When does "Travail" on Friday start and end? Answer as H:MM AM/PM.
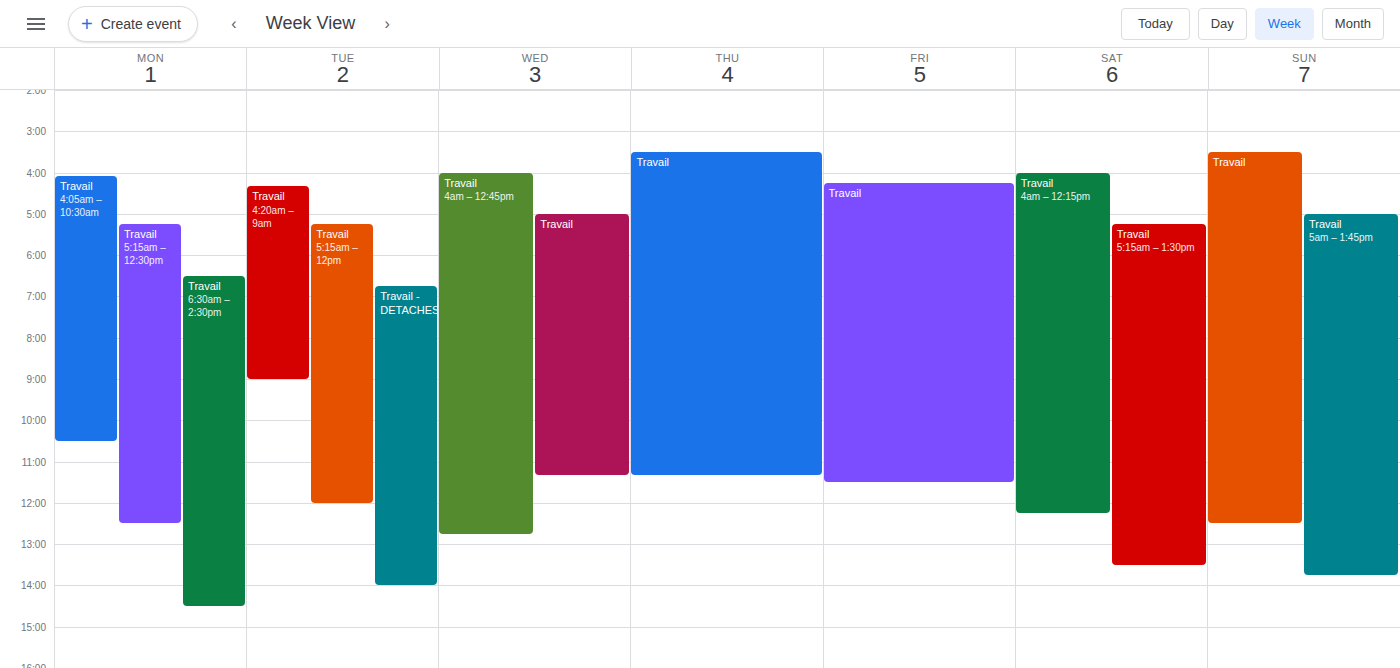
4:15 AM to 11:30 AM